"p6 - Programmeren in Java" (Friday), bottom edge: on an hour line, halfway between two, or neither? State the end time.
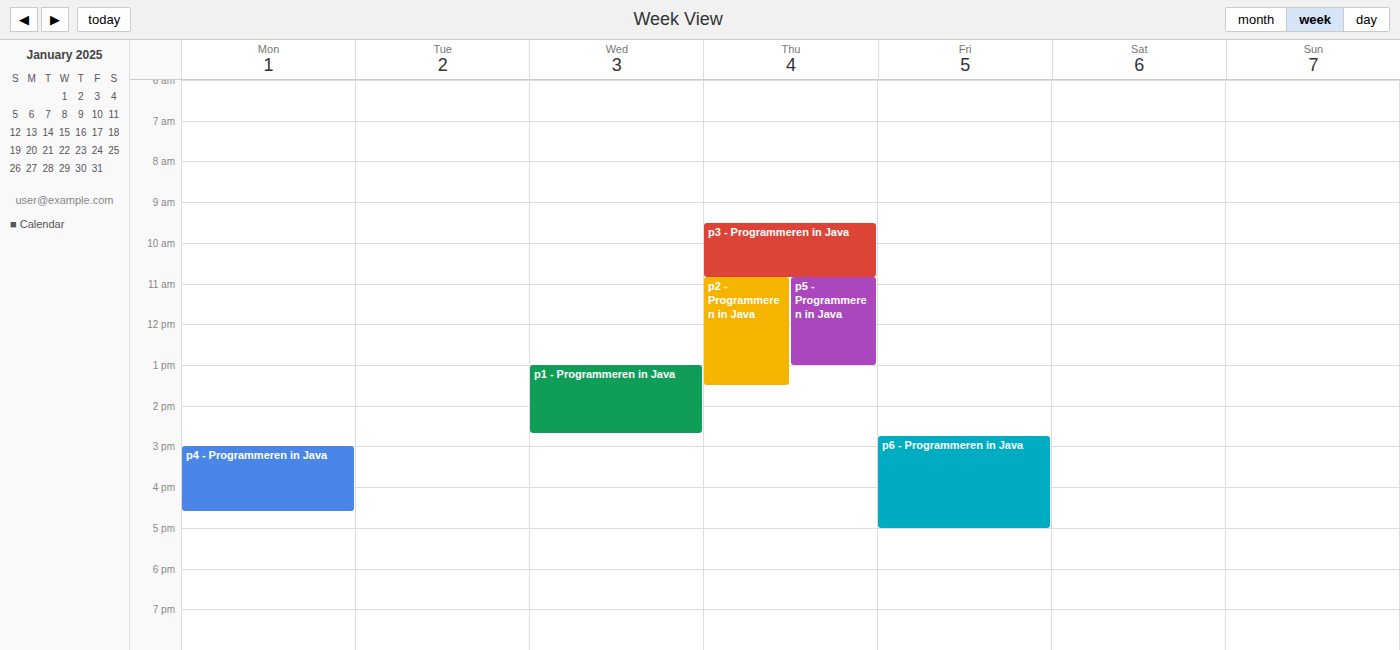
5:00 PM -- exactly on the 5 PM line.